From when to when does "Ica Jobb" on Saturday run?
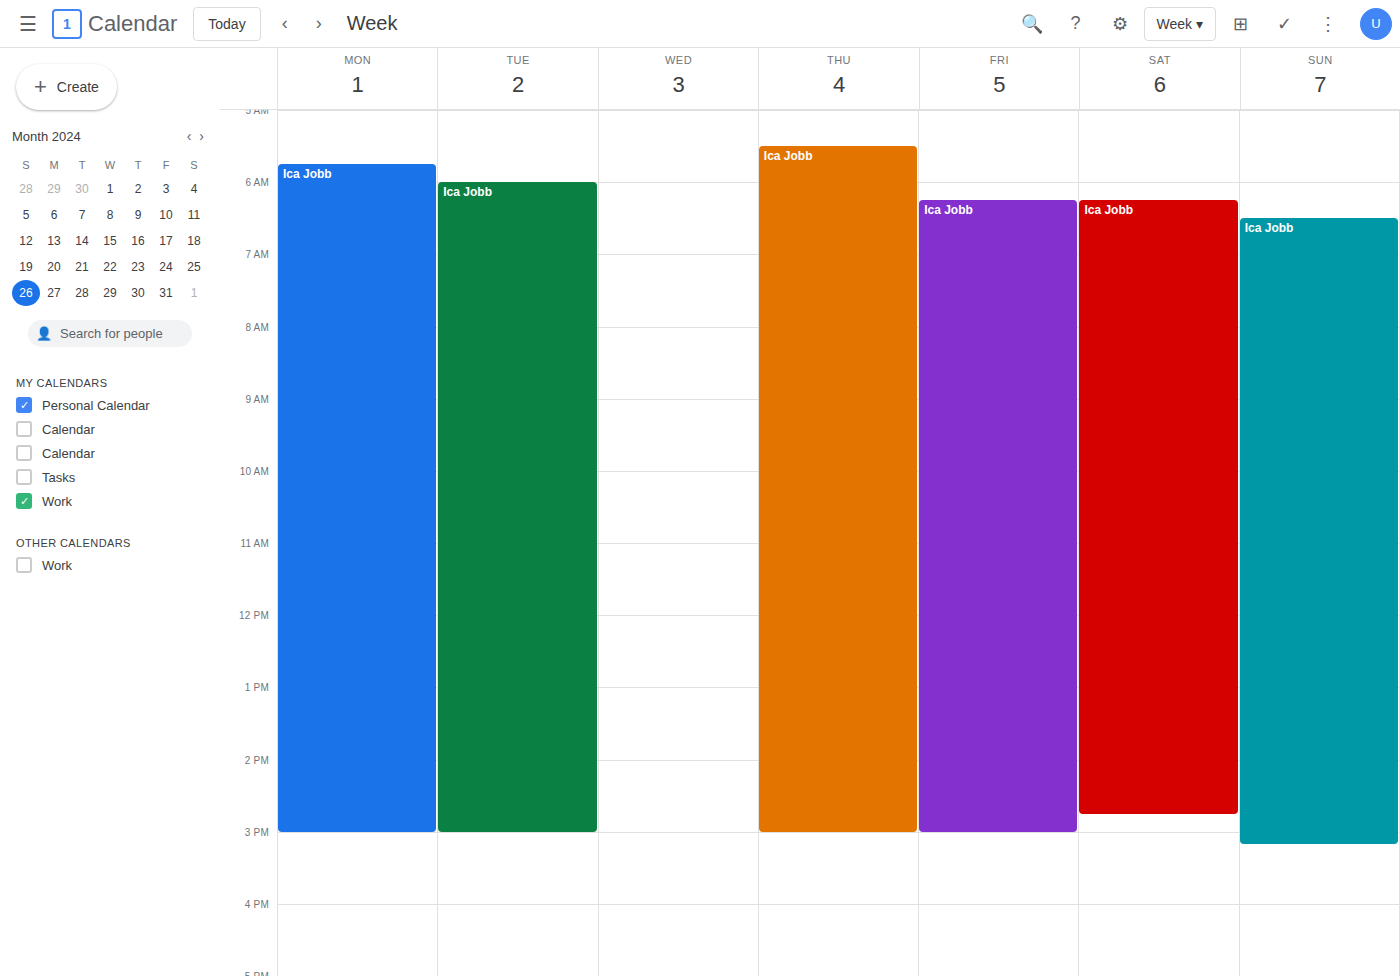
6:15 AM to 2:45 PM